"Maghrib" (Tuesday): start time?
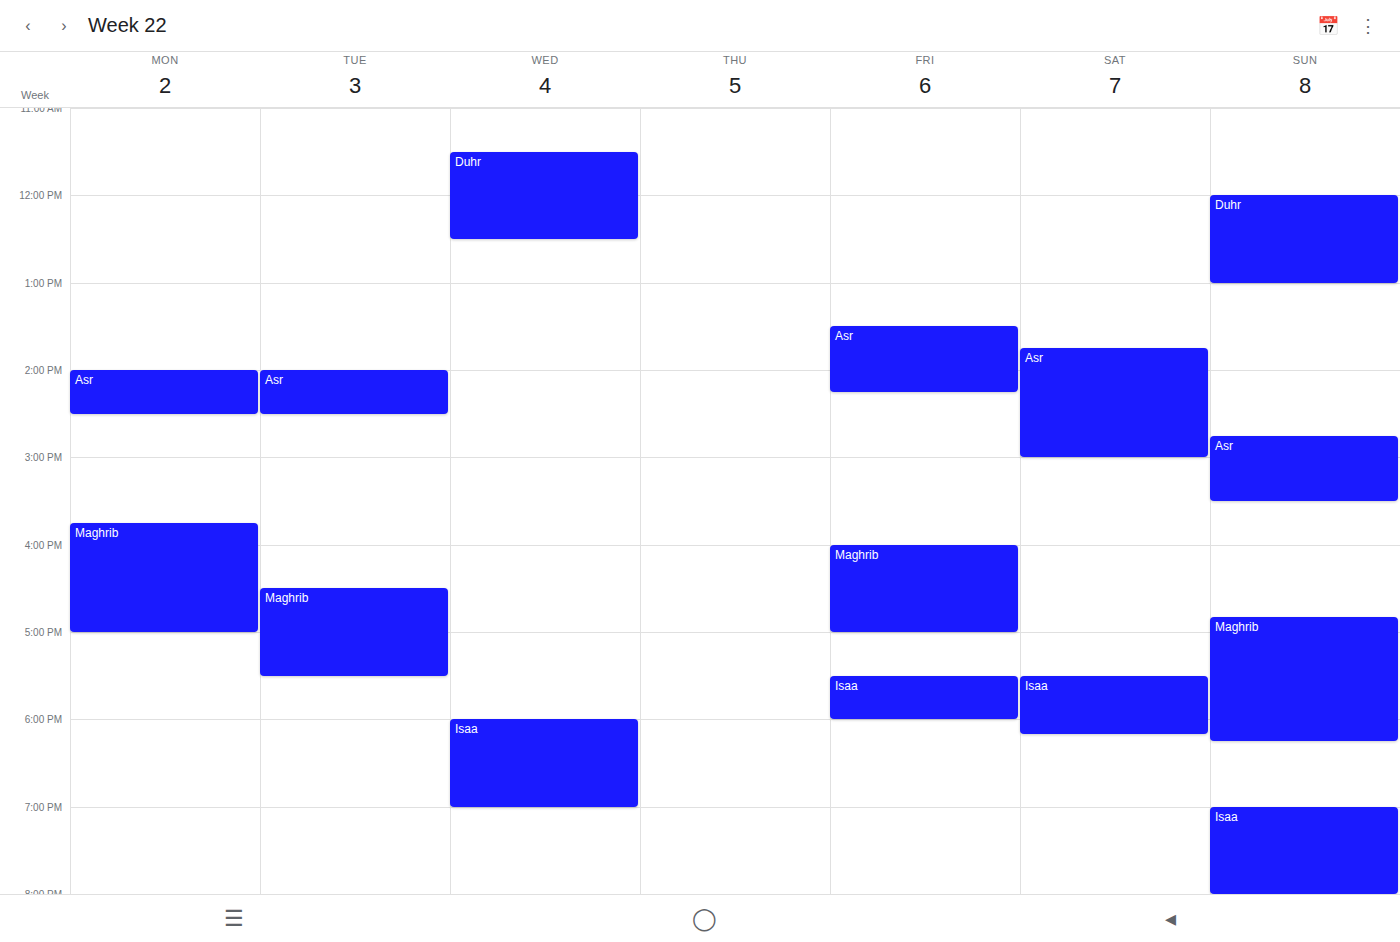
16:30